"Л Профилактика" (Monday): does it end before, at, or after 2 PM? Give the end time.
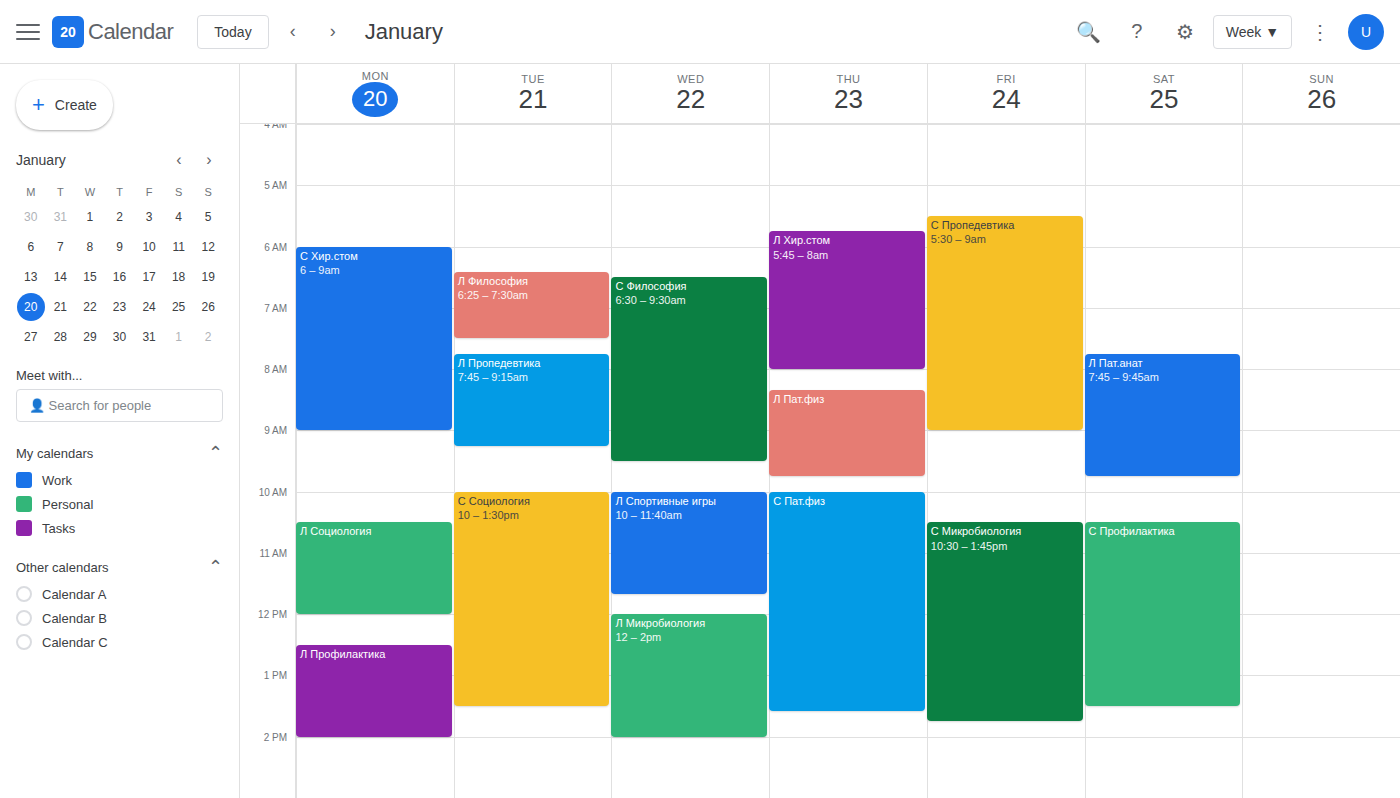
2:00 PM -- exactly at 2 PM, on the 2 PM line.